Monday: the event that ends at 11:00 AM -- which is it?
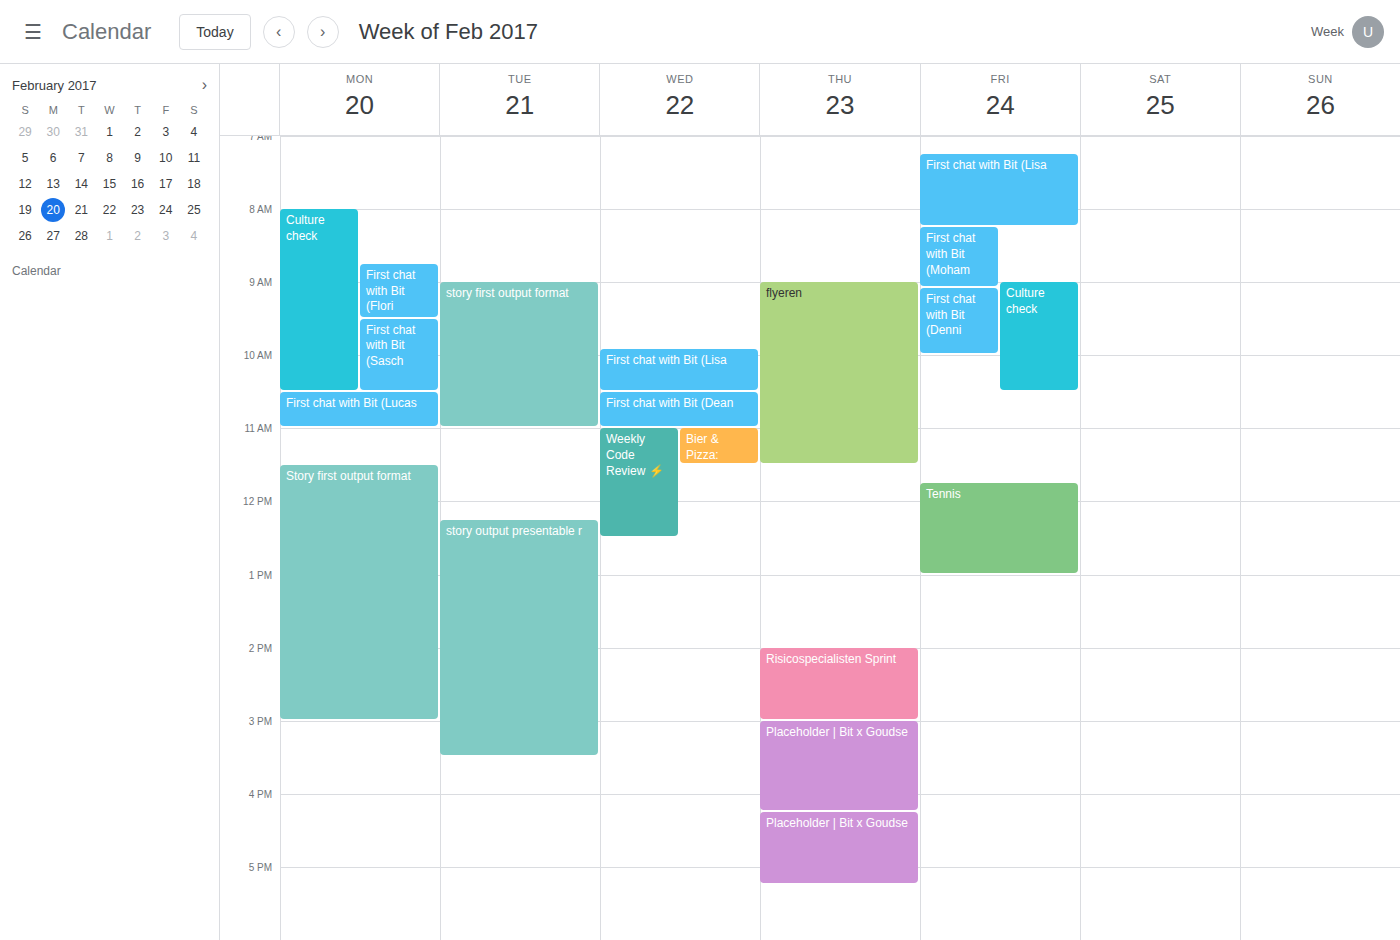
"First chat with Bit (Lucas"